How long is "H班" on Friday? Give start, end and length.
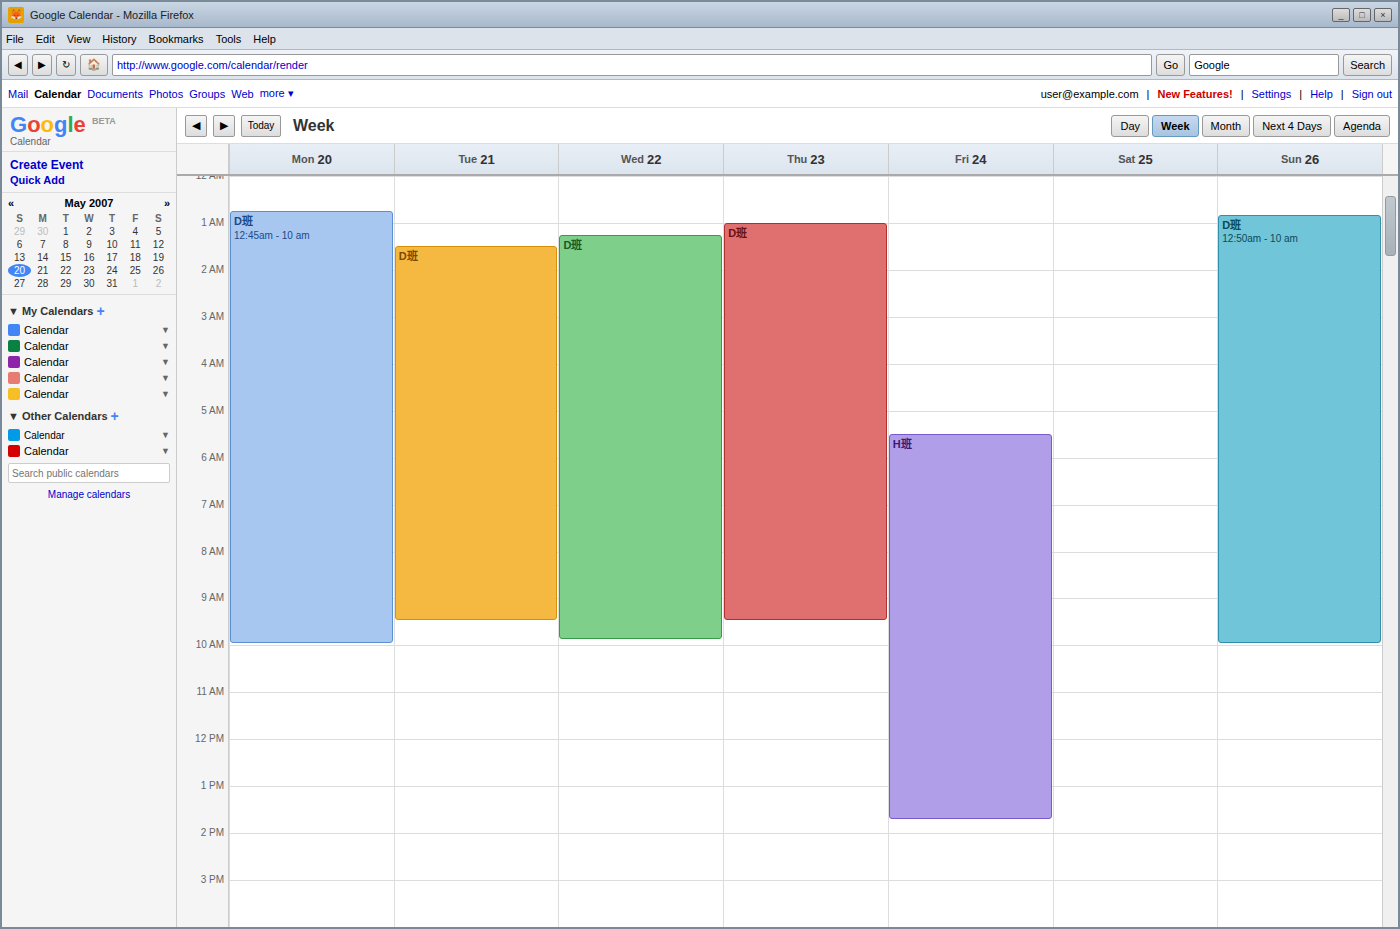
5:30 AM to 1:45 PM, 8 hours 15 minutes